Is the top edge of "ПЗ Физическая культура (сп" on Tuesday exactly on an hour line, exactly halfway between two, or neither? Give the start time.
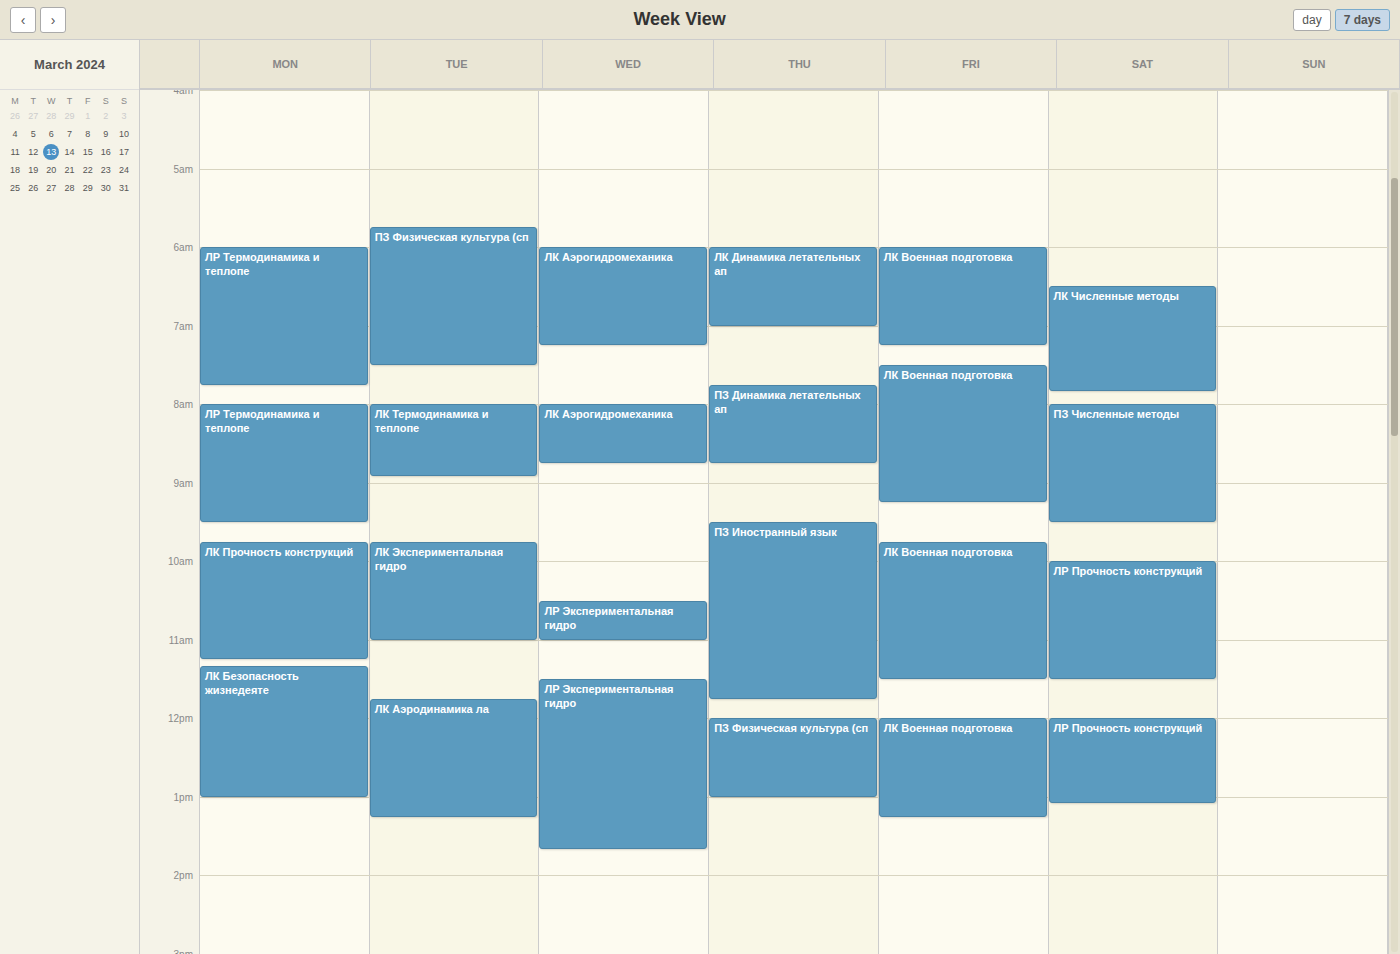
5:45 AM -- neither: three quarters of the way from the 5 AM line to the 6 AM line.